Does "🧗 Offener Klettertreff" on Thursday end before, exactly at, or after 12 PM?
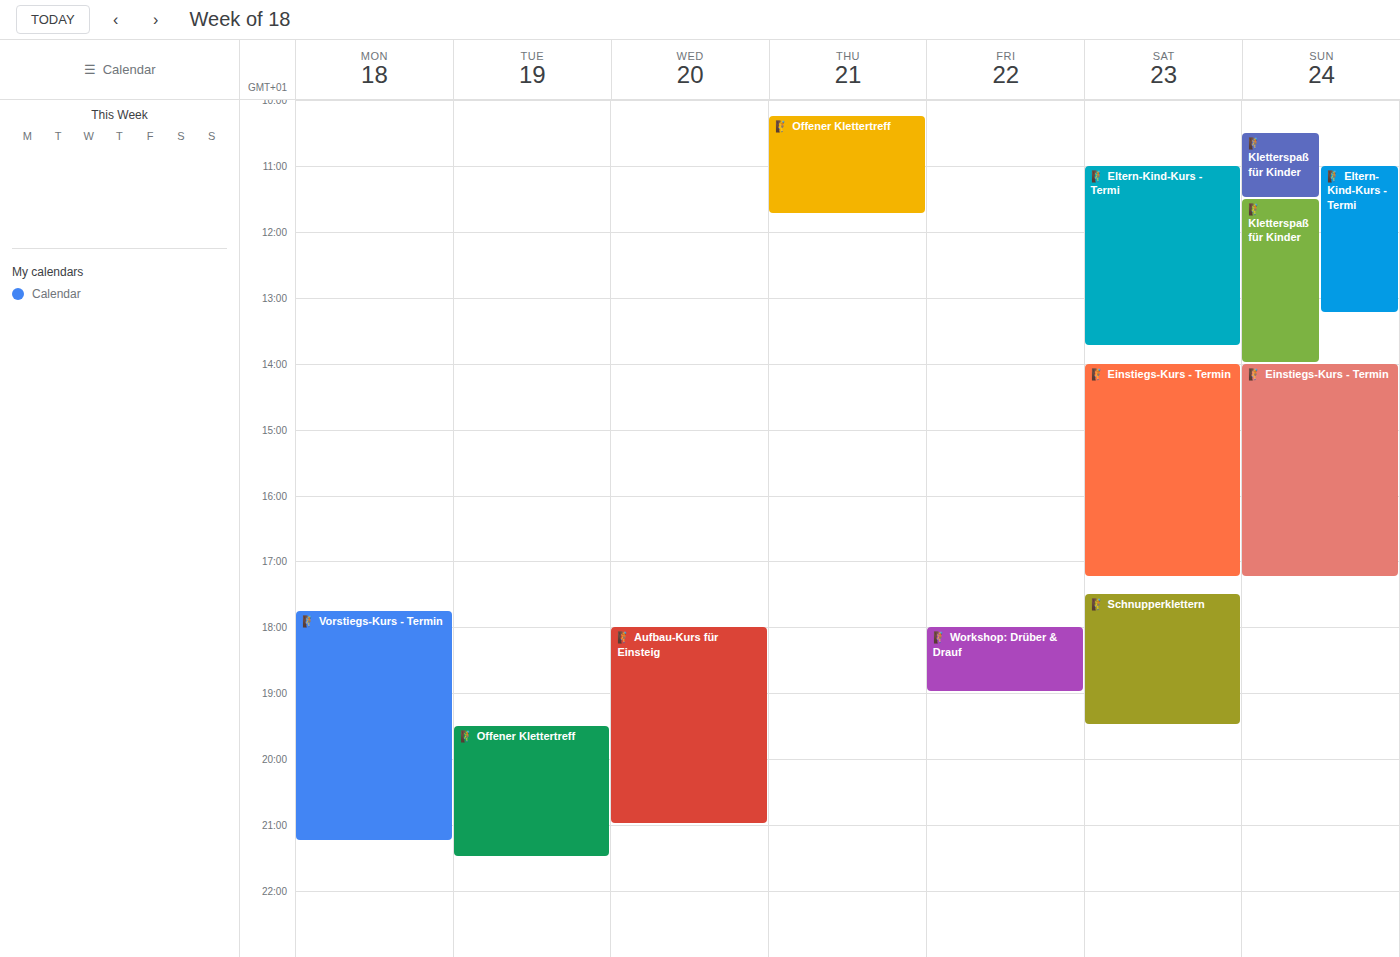
11:45 AM -- before 12 PM, 15 minutes above the 12 PM line.